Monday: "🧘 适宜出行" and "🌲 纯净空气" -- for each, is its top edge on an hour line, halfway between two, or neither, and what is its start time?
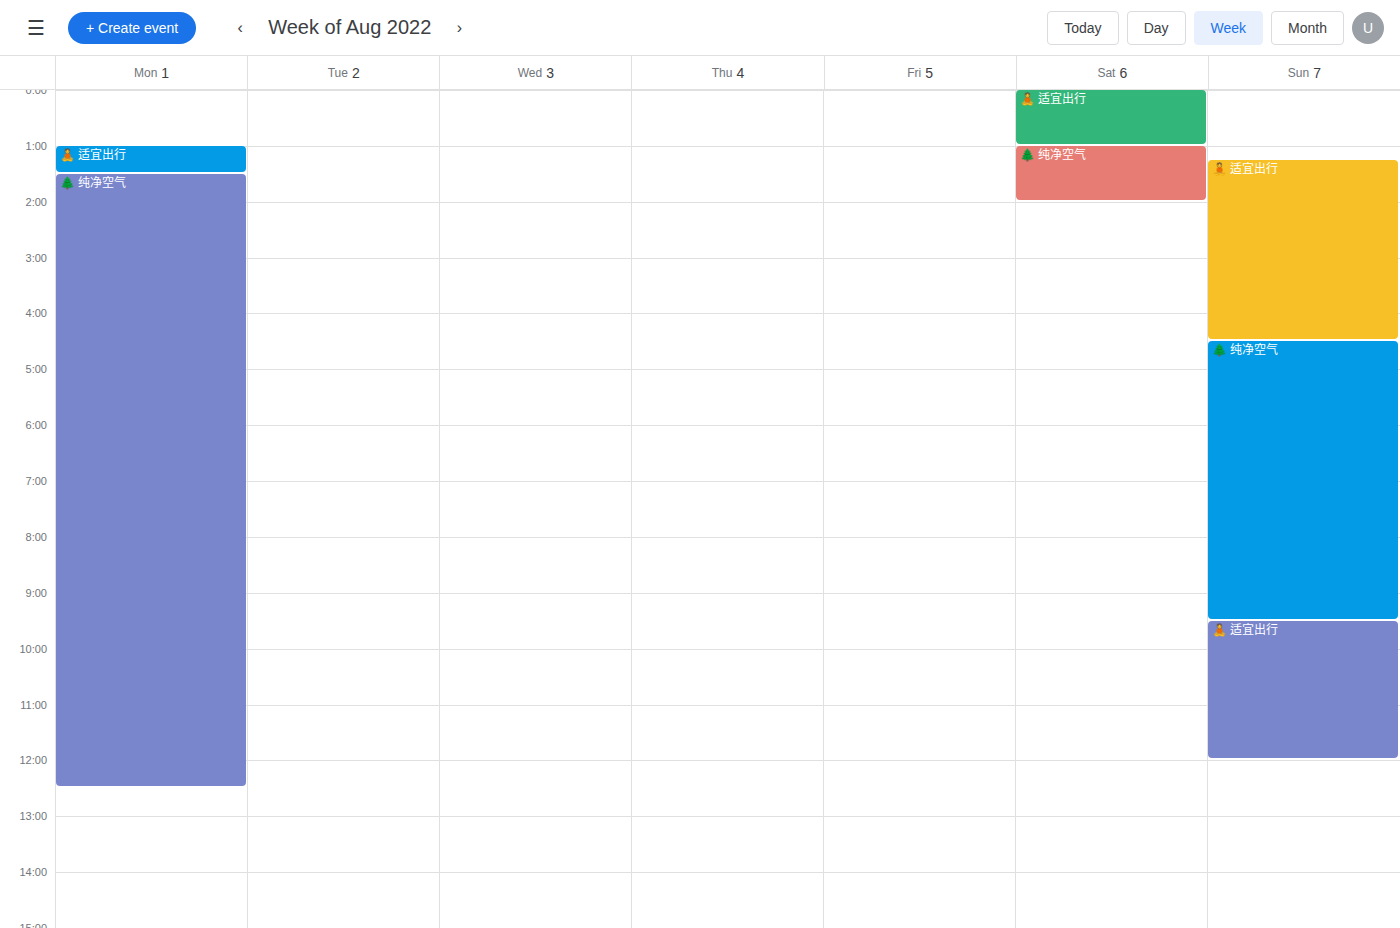
"🧘 适宜出行": 1:00 AM, exactly on the 1 AM line. "🌲 纯净空气": 1:30 AM, halfway between the 1 AM and 2 AM lines.